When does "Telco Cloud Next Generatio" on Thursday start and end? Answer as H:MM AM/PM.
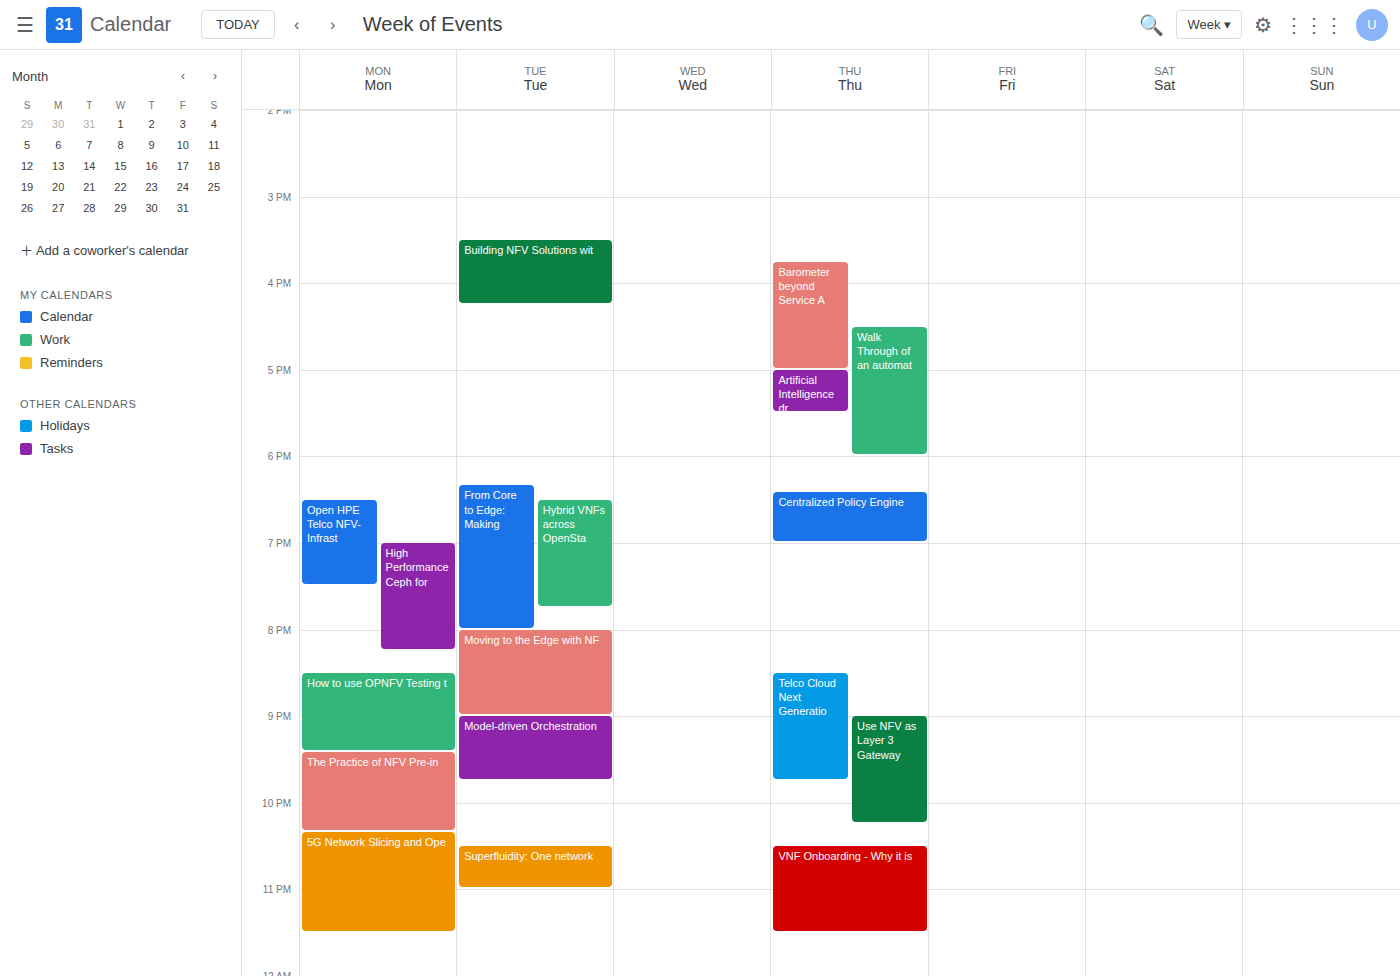
8:30 PM to 9:45 PM